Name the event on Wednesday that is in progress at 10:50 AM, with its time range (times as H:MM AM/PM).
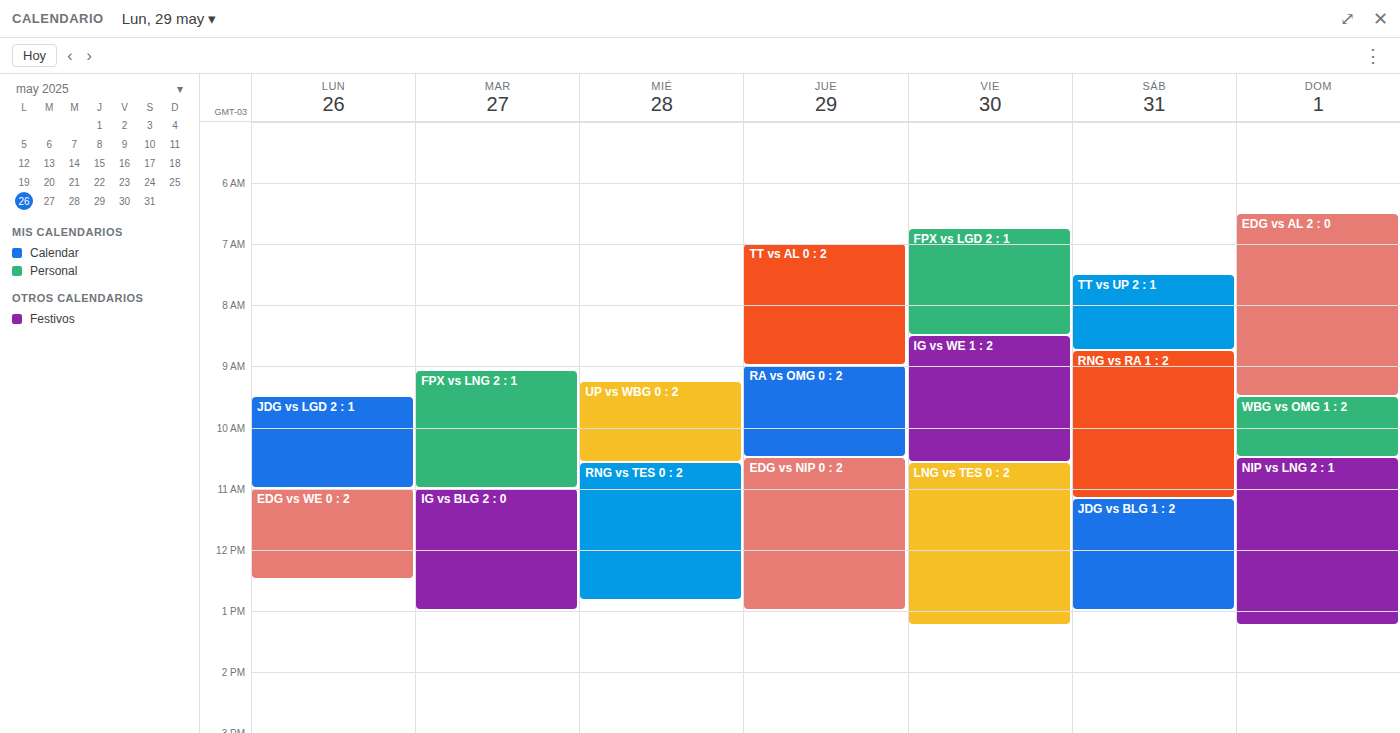
"RNG vs TES 0 : 2", 10:35 AM to 12:50 PM